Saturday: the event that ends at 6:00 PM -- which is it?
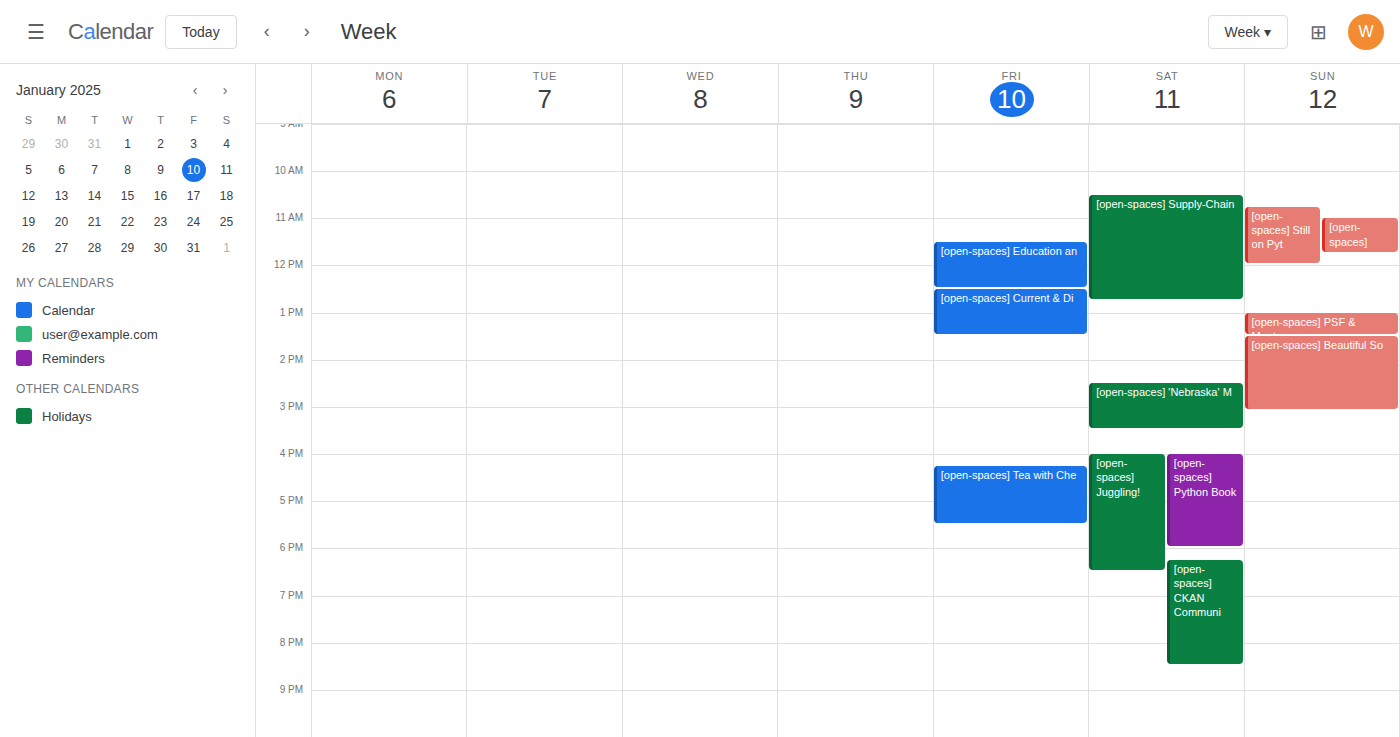
"[open-spaces] Python Book"